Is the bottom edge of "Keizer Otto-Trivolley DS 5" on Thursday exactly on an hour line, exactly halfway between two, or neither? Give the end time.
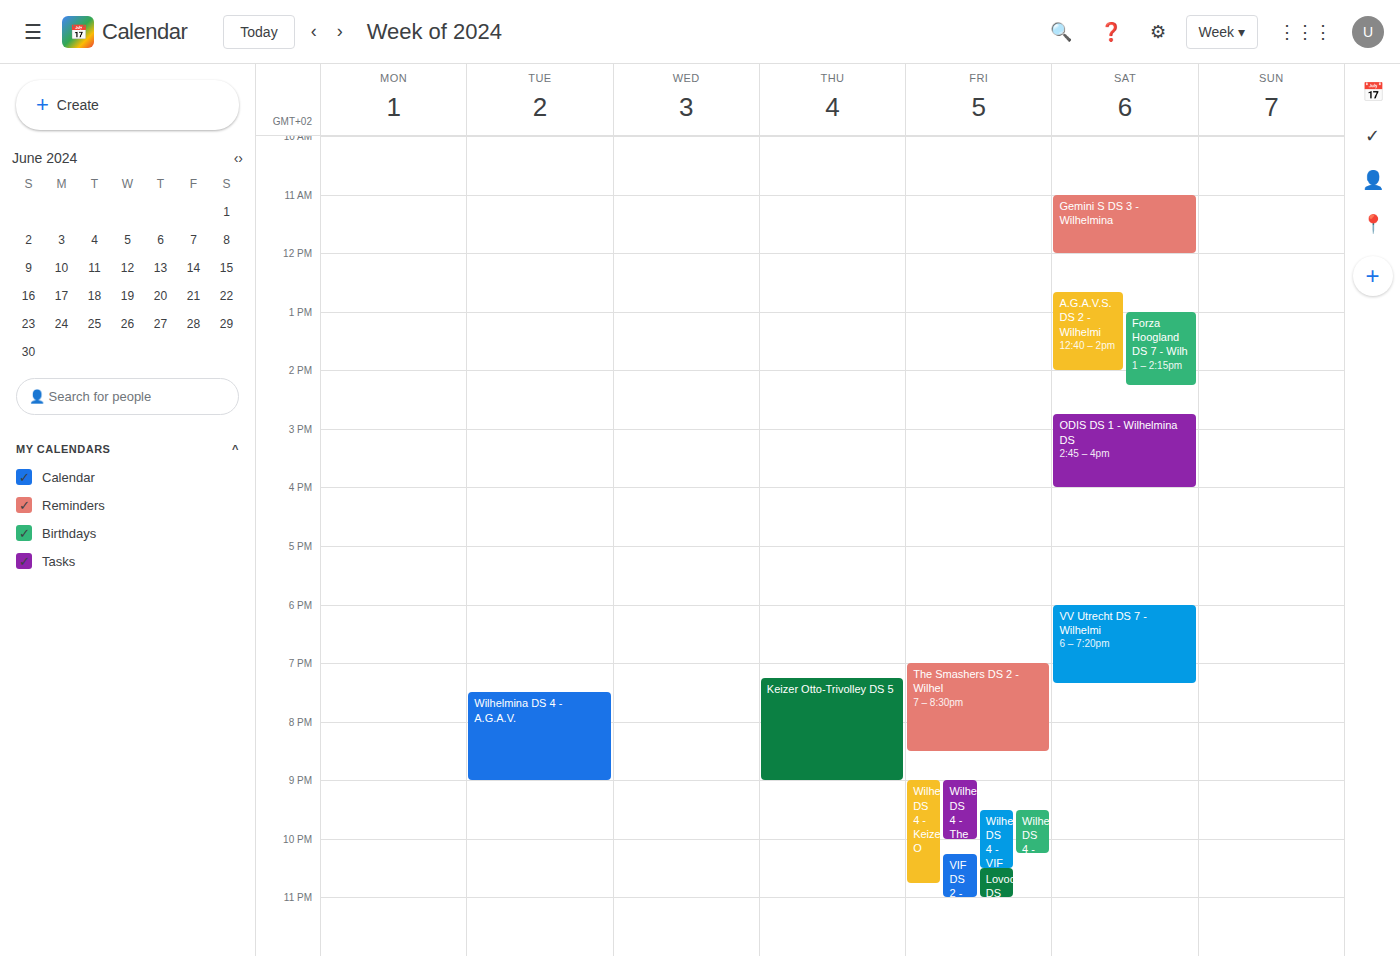
9:00 PM -- exactly on the 9 PM line.